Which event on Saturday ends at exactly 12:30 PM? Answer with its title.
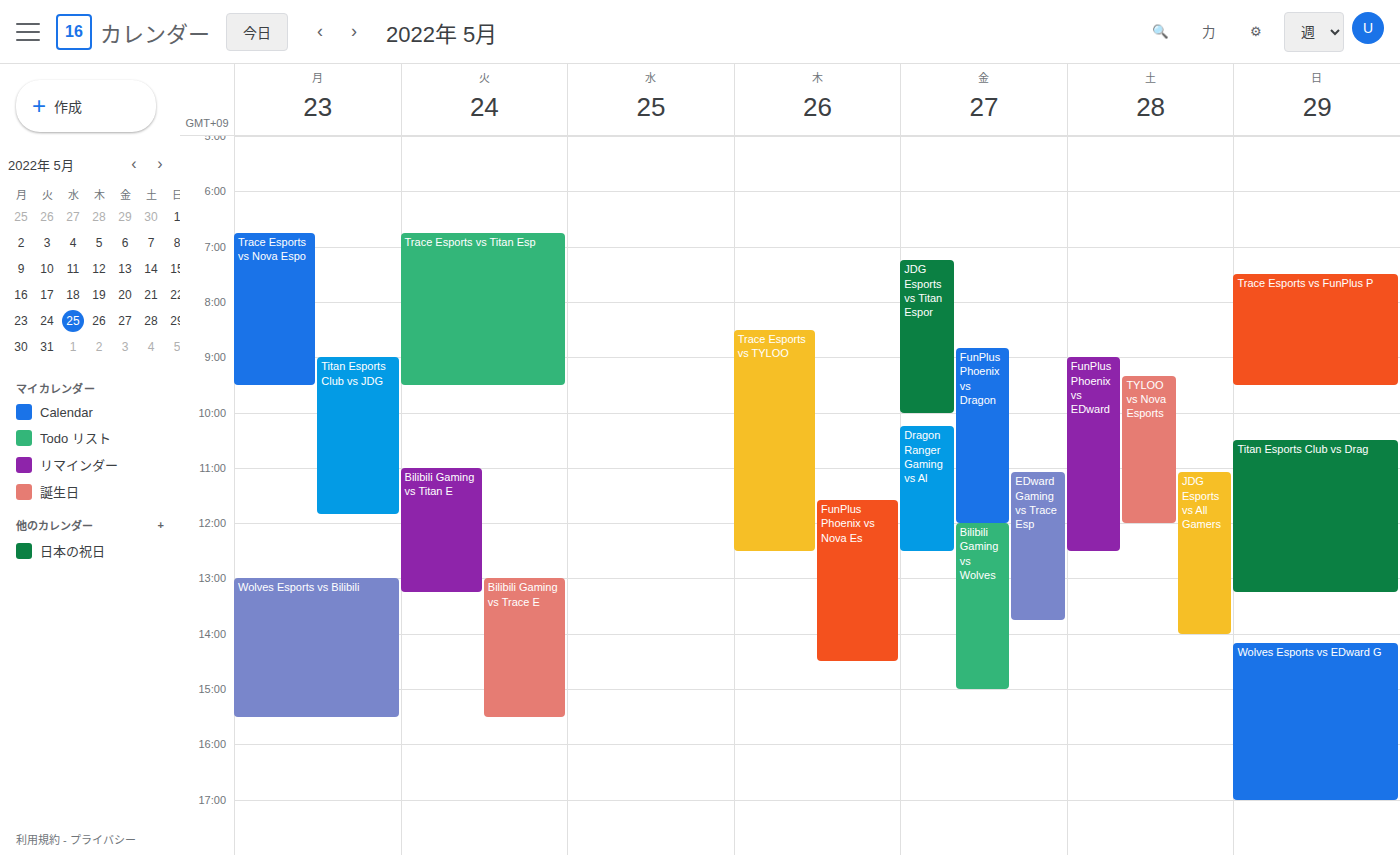
"FunPlus Phoenix vs EDward"